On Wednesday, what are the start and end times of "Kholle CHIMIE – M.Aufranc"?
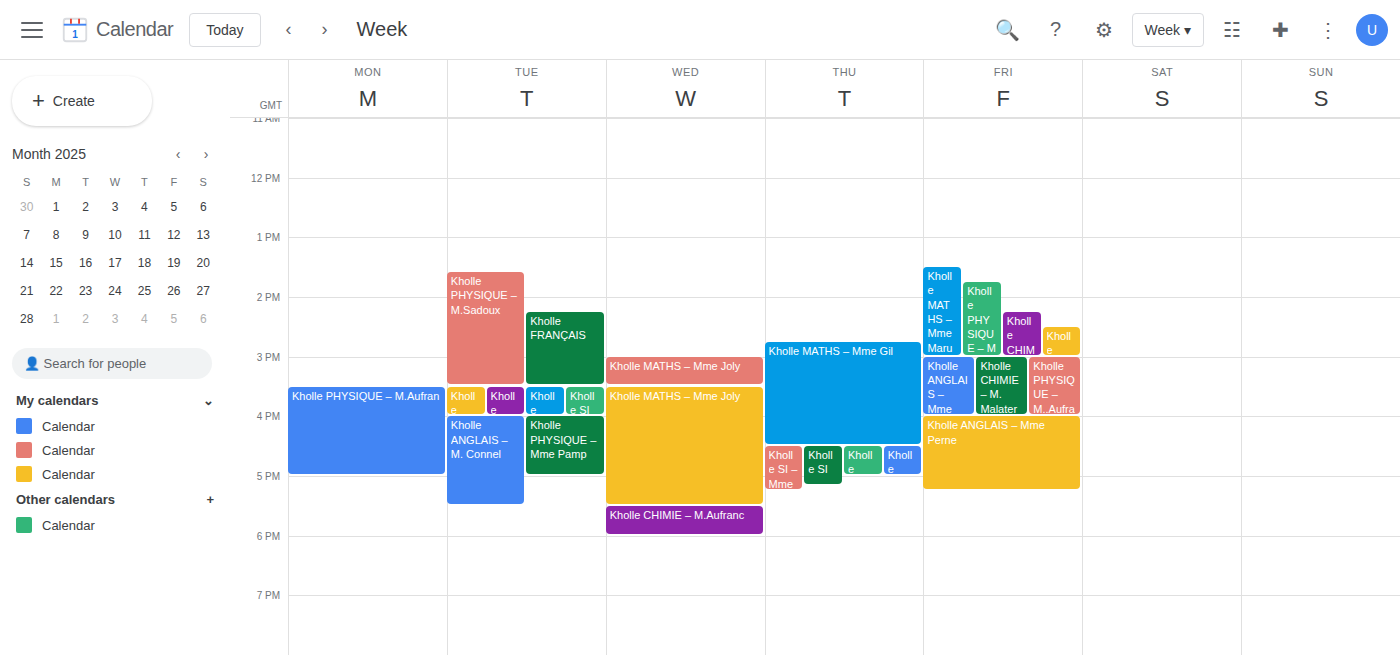
5:30 PM to 6:00 PM